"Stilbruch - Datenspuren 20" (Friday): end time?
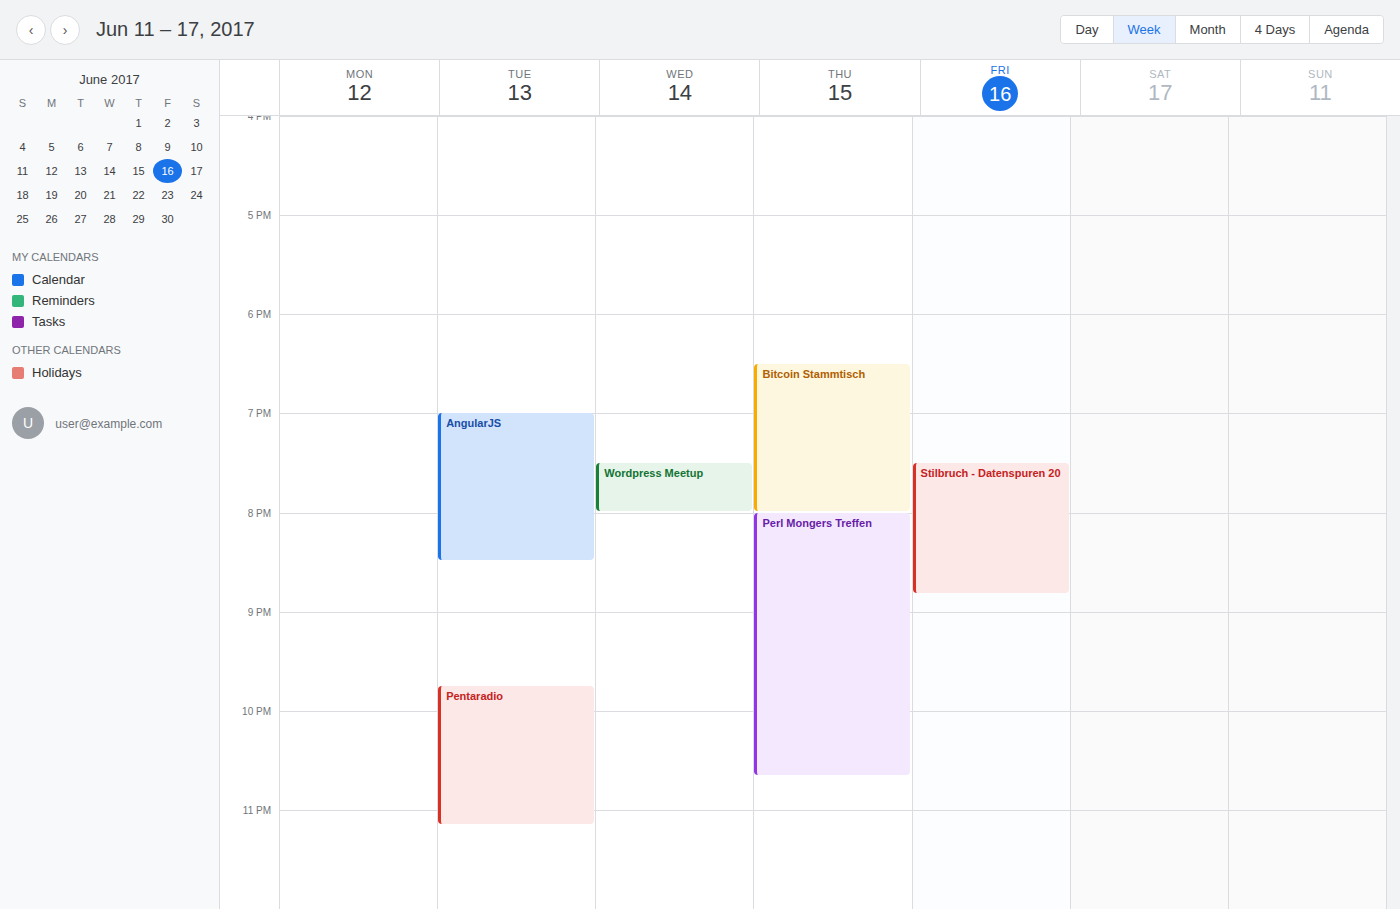
8:50 PM